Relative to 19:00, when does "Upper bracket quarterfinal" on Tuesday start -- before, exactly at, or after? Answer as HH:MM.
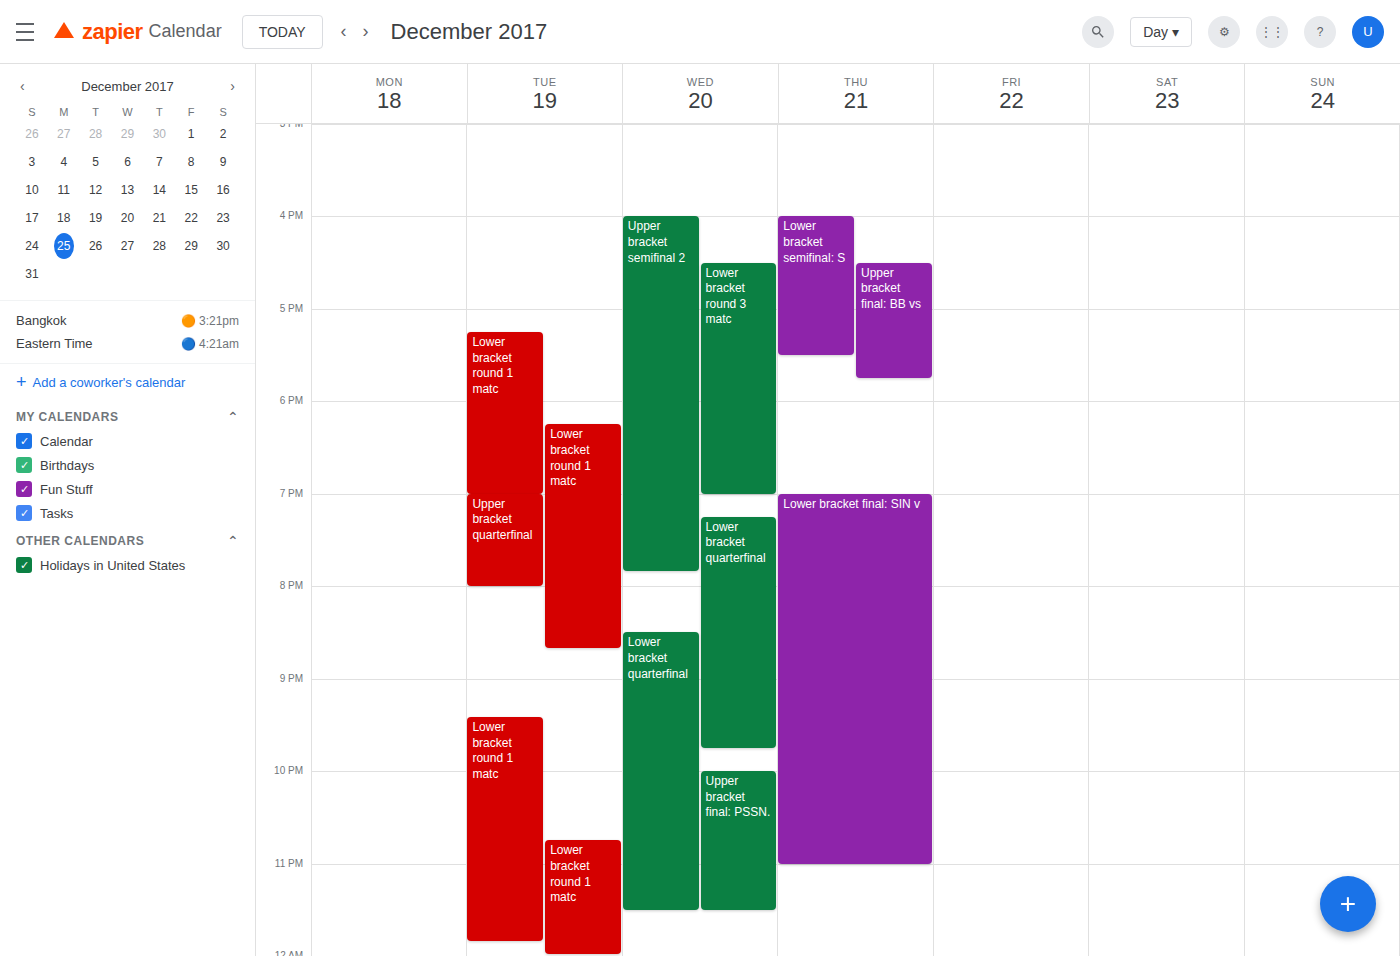
19:00 -- exactly at 19:00, on the 19:00 line.